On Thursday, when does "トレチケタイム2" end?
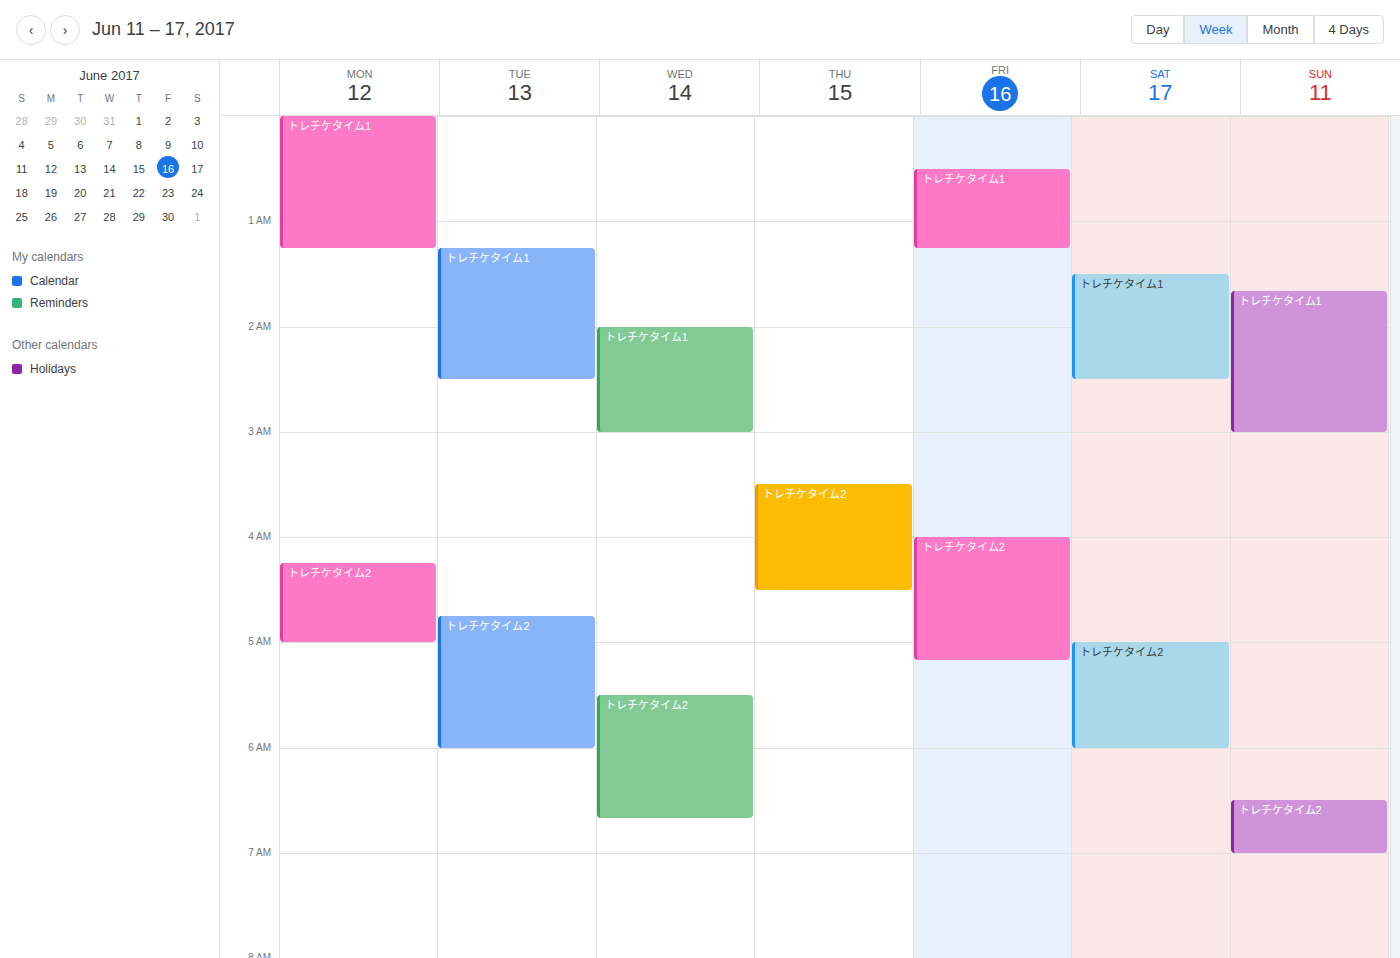
4:30 AM